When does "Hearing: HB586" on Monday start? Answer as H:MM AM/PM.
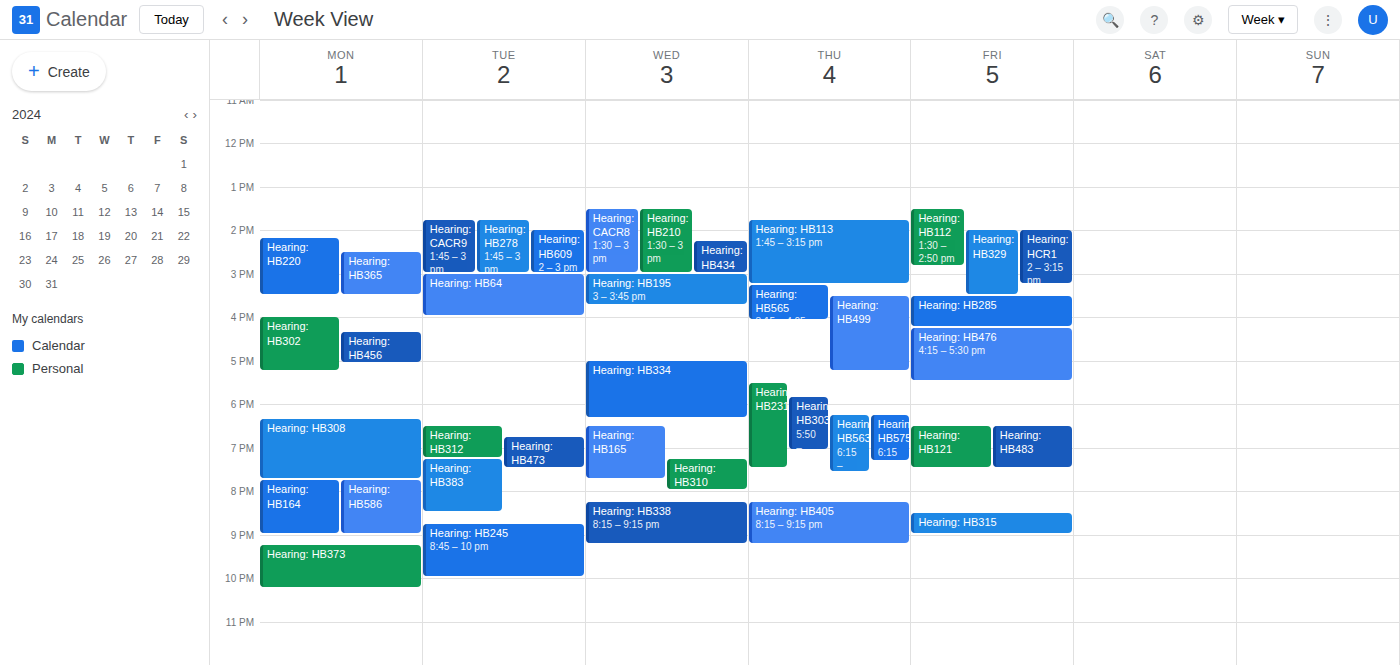
7:45 PM